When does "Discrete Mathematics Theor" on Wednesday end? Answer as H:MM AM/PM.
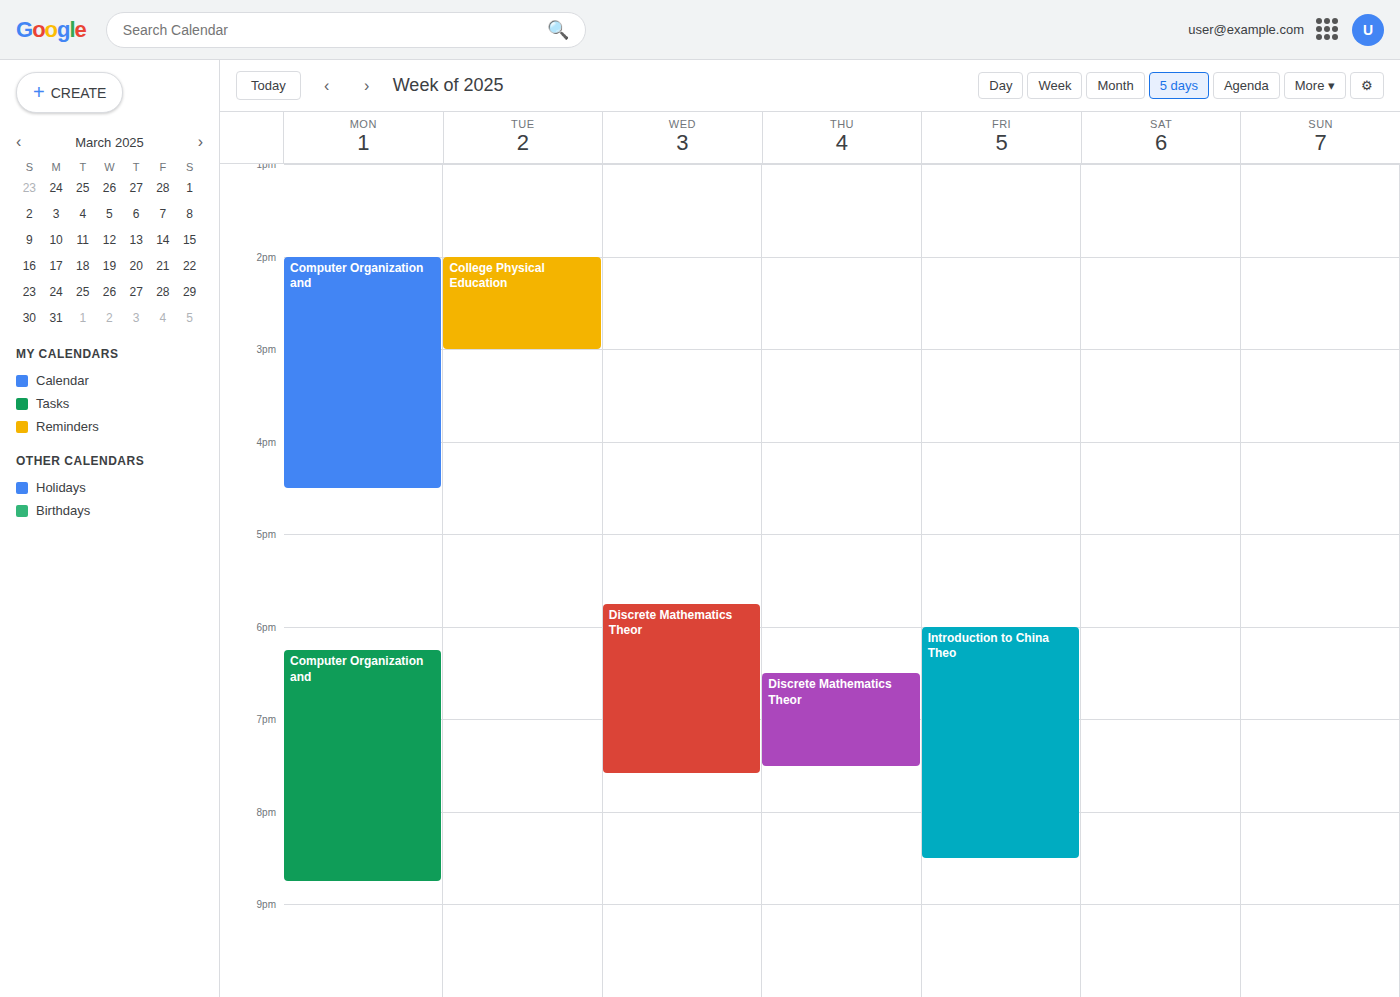
7:35 PM